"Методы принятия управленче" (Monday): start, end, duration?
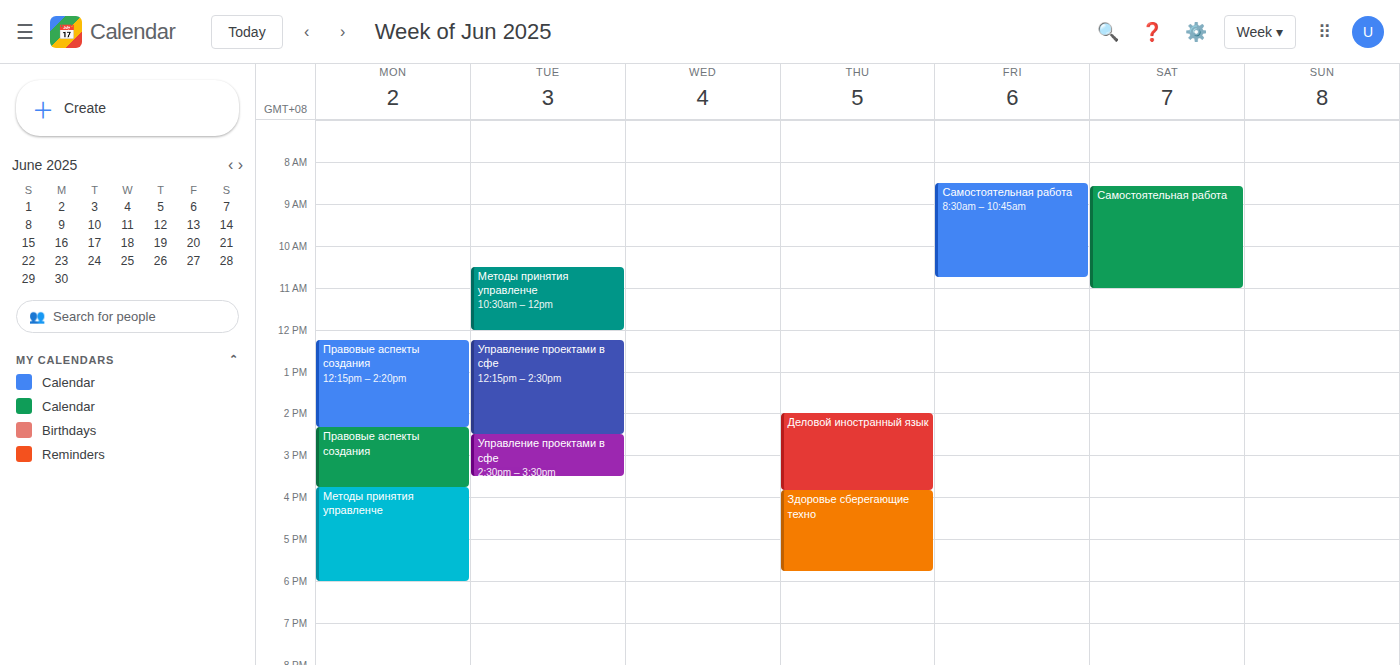
3:45 PM to 6:00 PM, 2 hours 15 minutes